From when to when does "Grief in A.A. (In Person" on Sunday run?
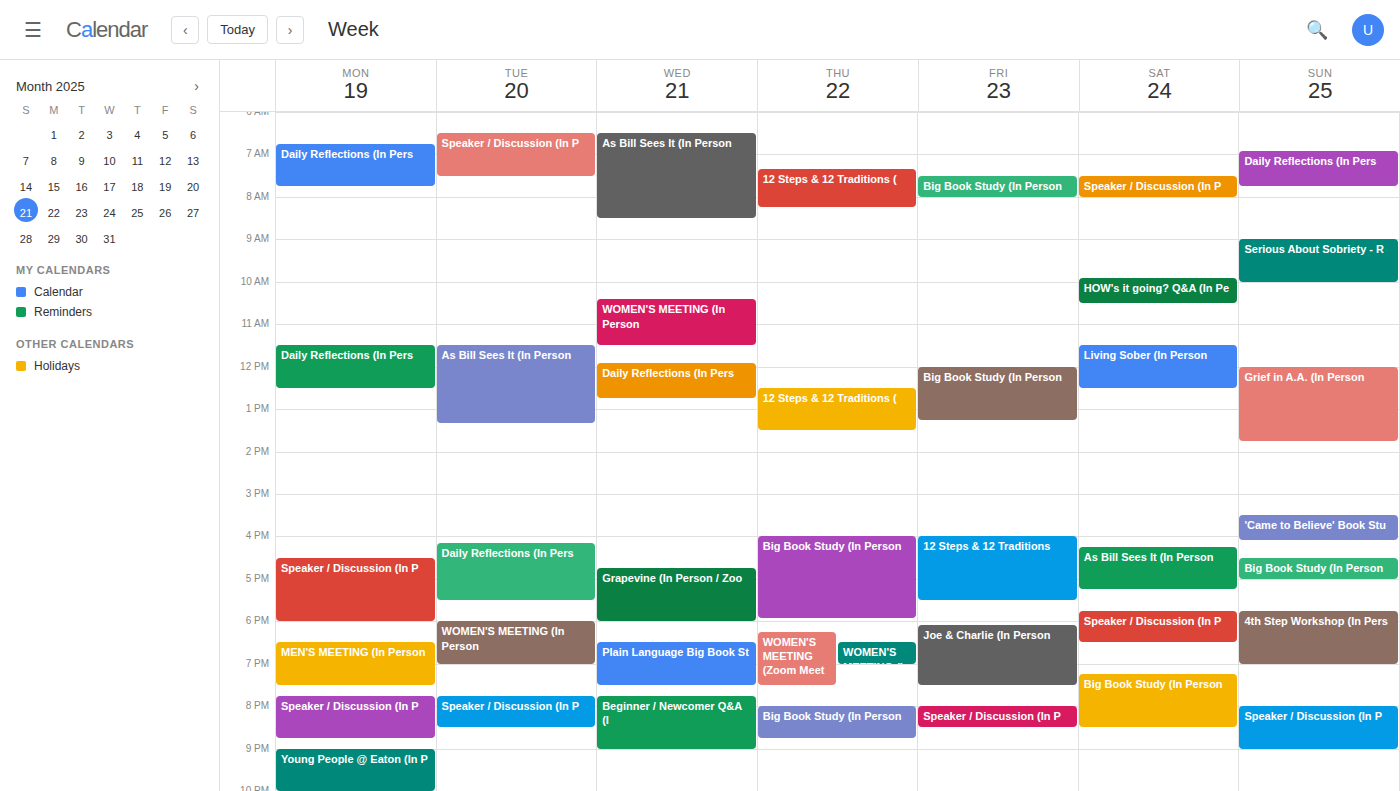
12:00 PM to 1:45 PM